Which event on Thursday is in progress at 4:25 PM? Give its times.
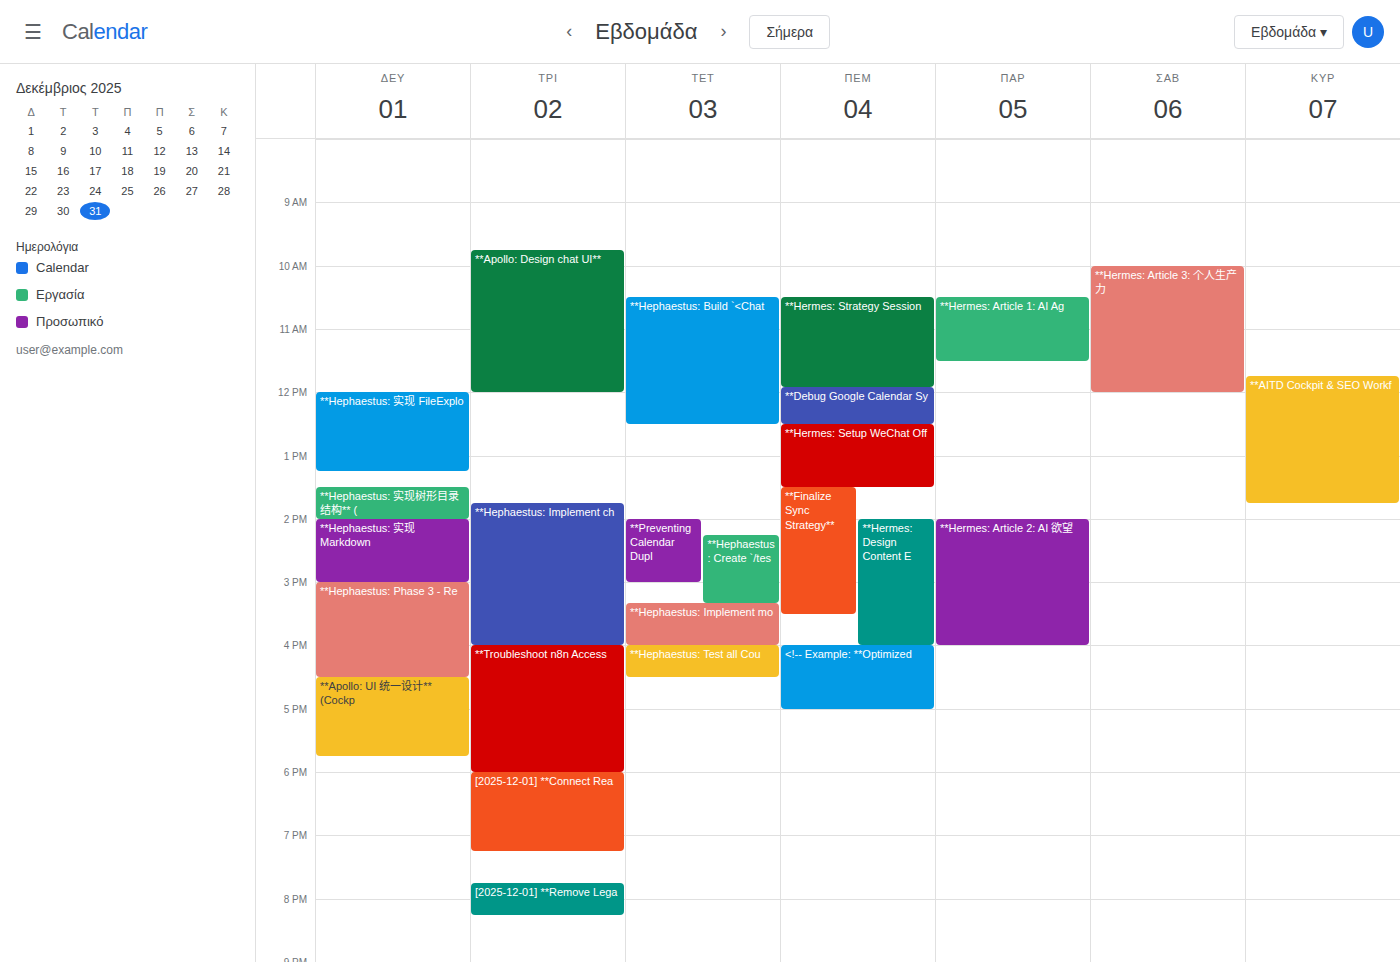
"<!-- Example: **Optimized", 4:00 PM to 5:00 PM